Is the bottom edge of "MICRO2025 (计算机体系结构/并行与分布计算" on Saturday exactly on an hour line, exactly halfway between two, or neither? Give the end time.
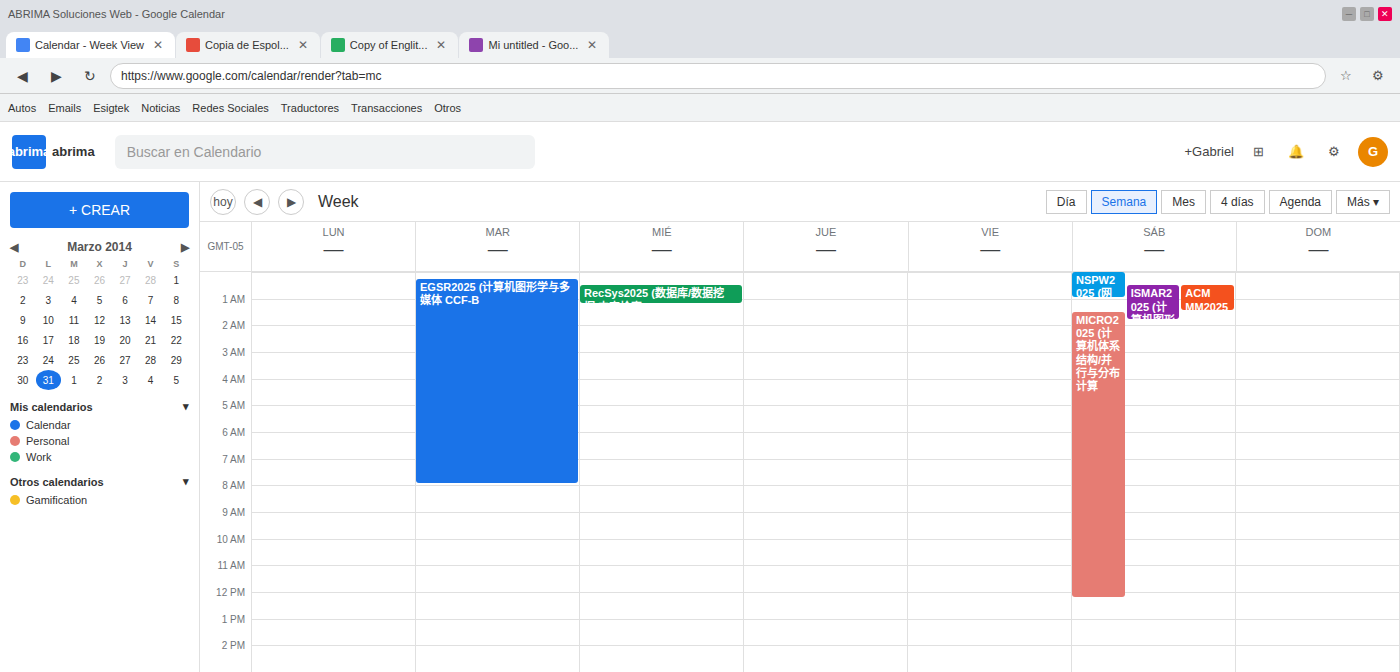
12:15 PM -- neither: a quarter of the way from the 12 PM line to the 1 PM line.